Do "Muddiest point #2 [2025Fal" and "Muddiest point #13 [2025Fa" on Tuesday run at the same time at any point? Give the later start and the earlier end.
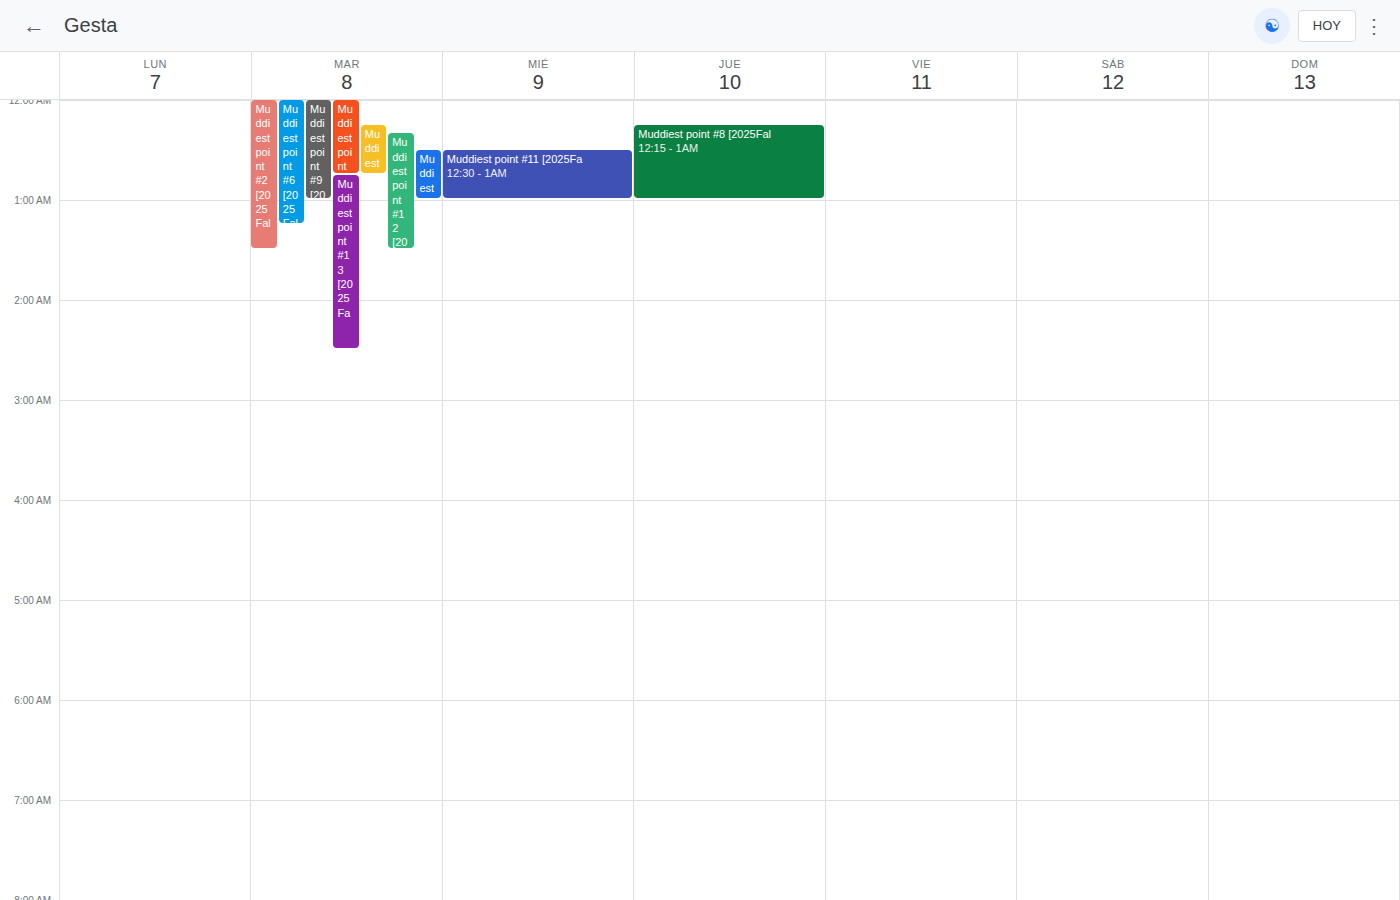
"Muddiest point #13 [2025Fa" starts at 12:45 AM, before "Muddiest point #2 [2025Fal" ends at 1:30 AM -- they overlap.